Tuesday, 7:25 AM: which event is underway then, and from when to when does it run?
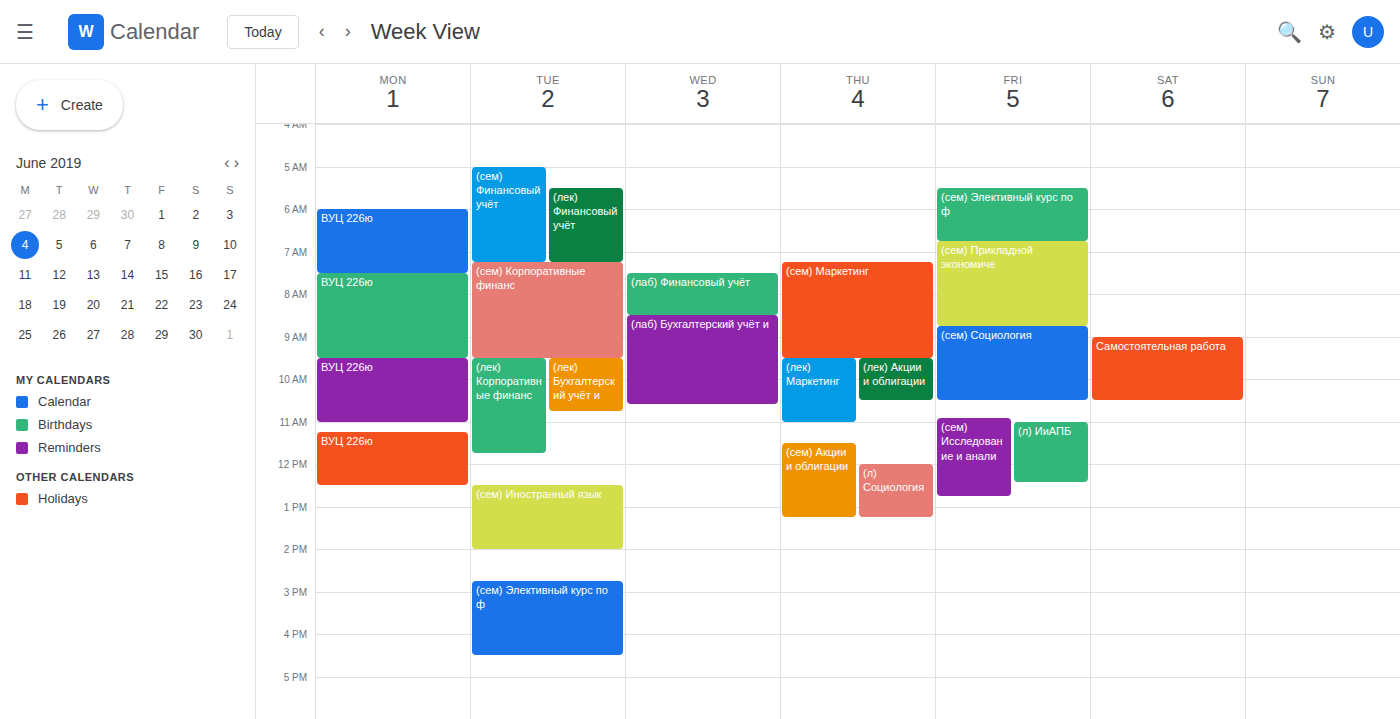
"(сем) Корпоративные финанс", 7:15 AM to 9:30 AM